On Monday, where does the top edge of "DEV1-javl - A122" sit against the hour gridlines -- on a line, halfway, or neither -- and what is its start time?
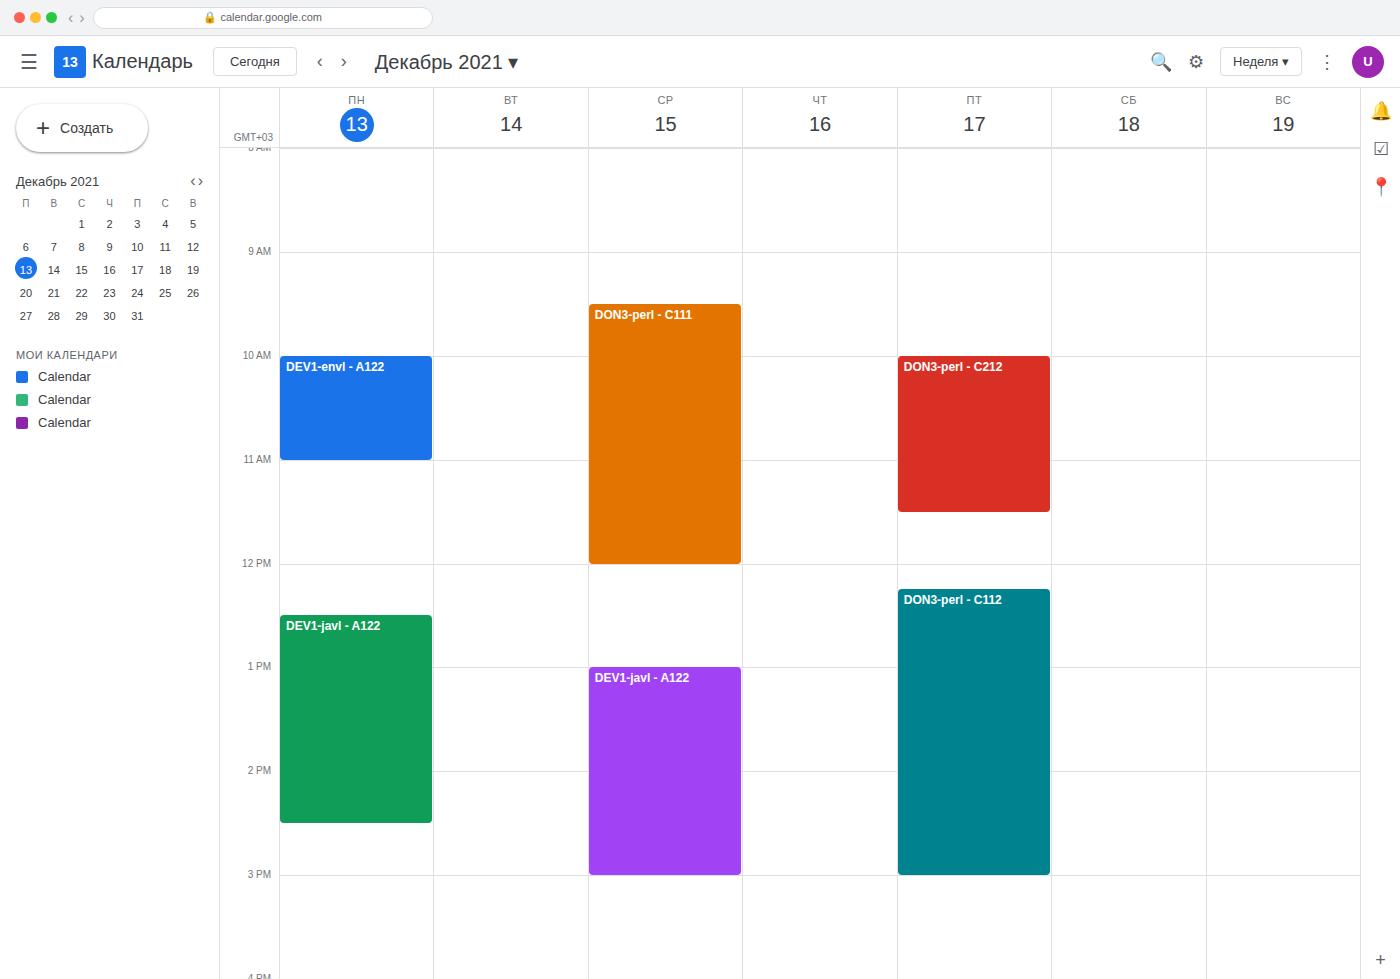
12:30 -- halfway between the 12:00 and 13:00 lines.